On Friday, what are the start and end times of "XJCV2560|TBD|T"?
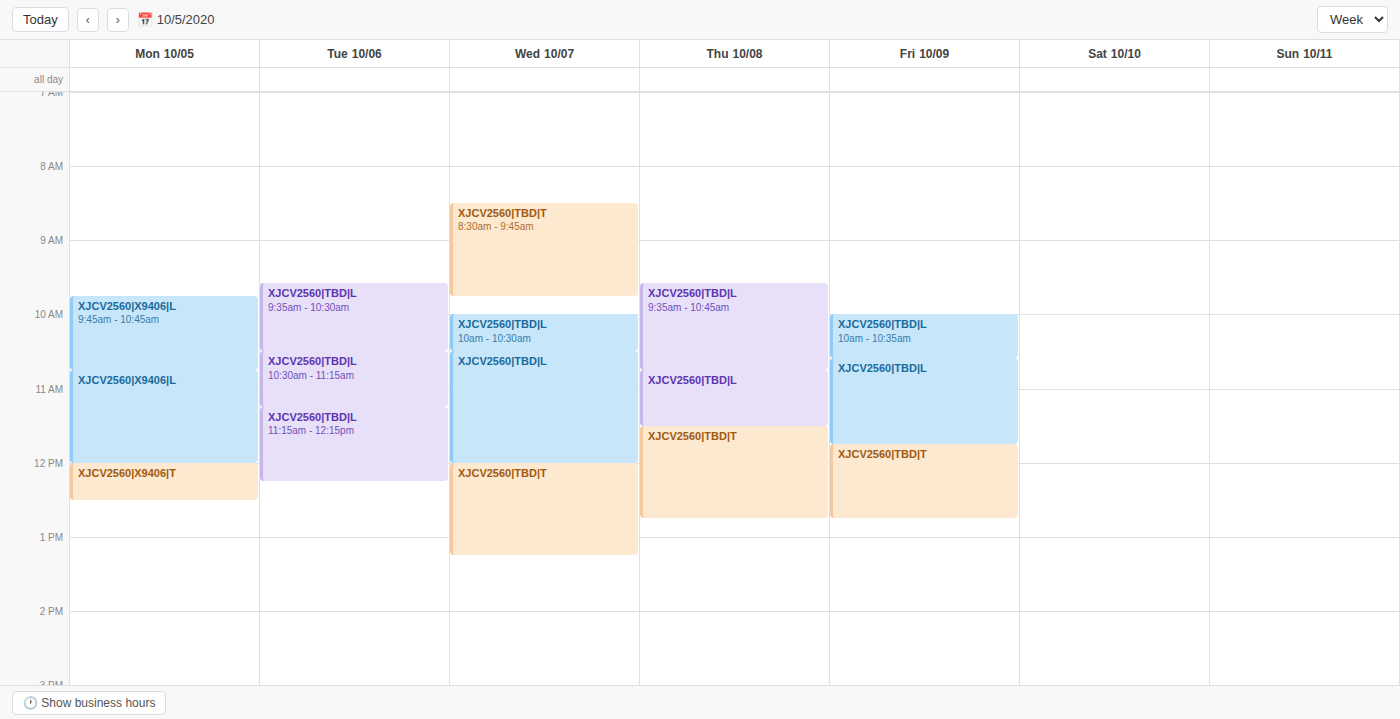
11:45 to 12:45